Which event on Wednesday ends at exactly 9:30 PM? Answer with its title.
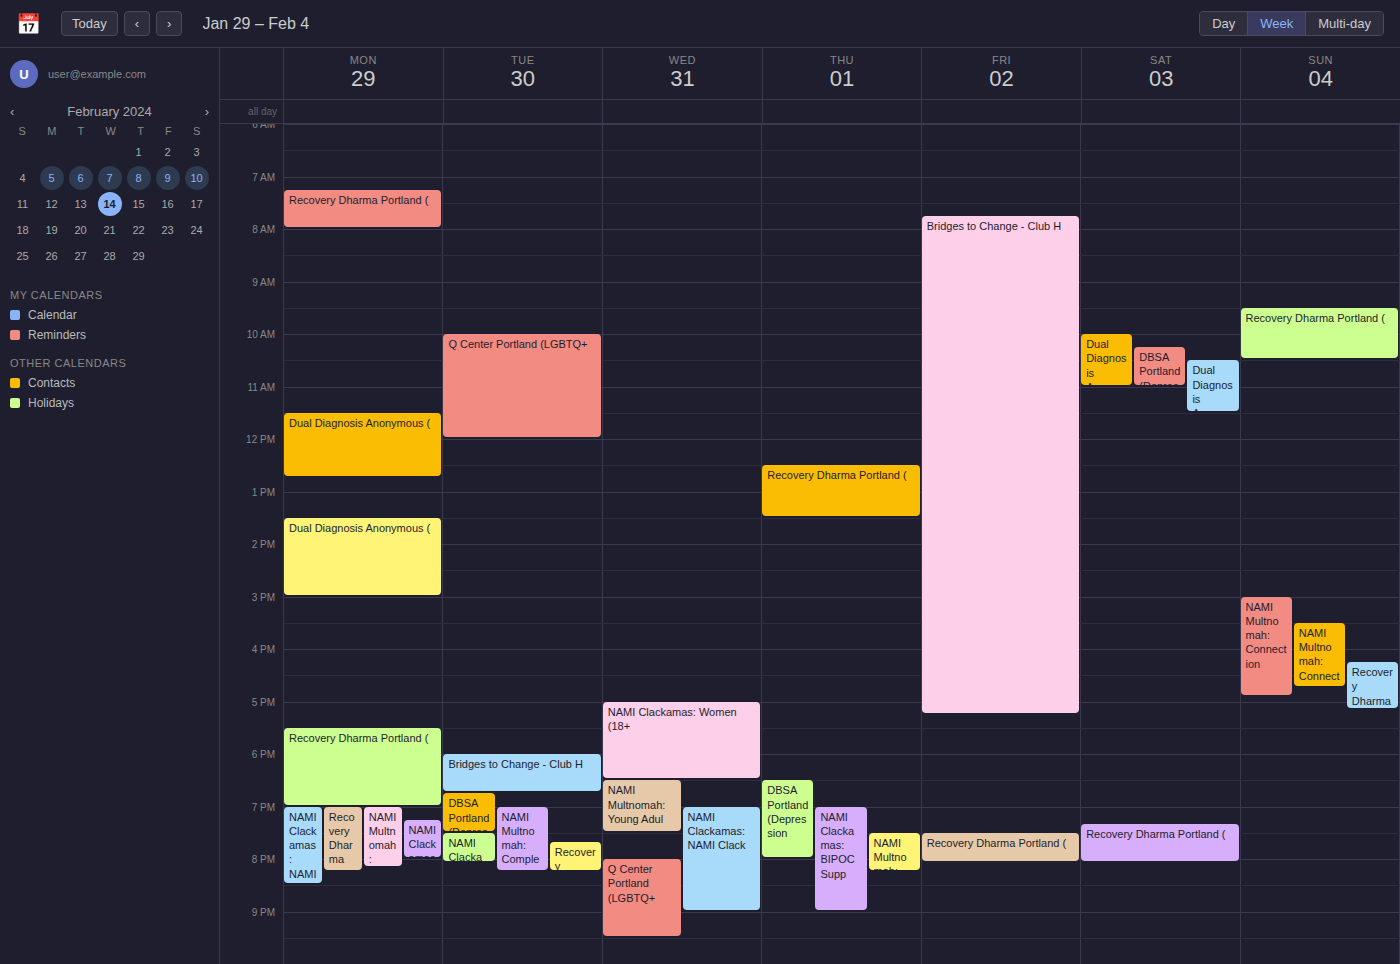
"Q Center Portland (LGBTQ+"